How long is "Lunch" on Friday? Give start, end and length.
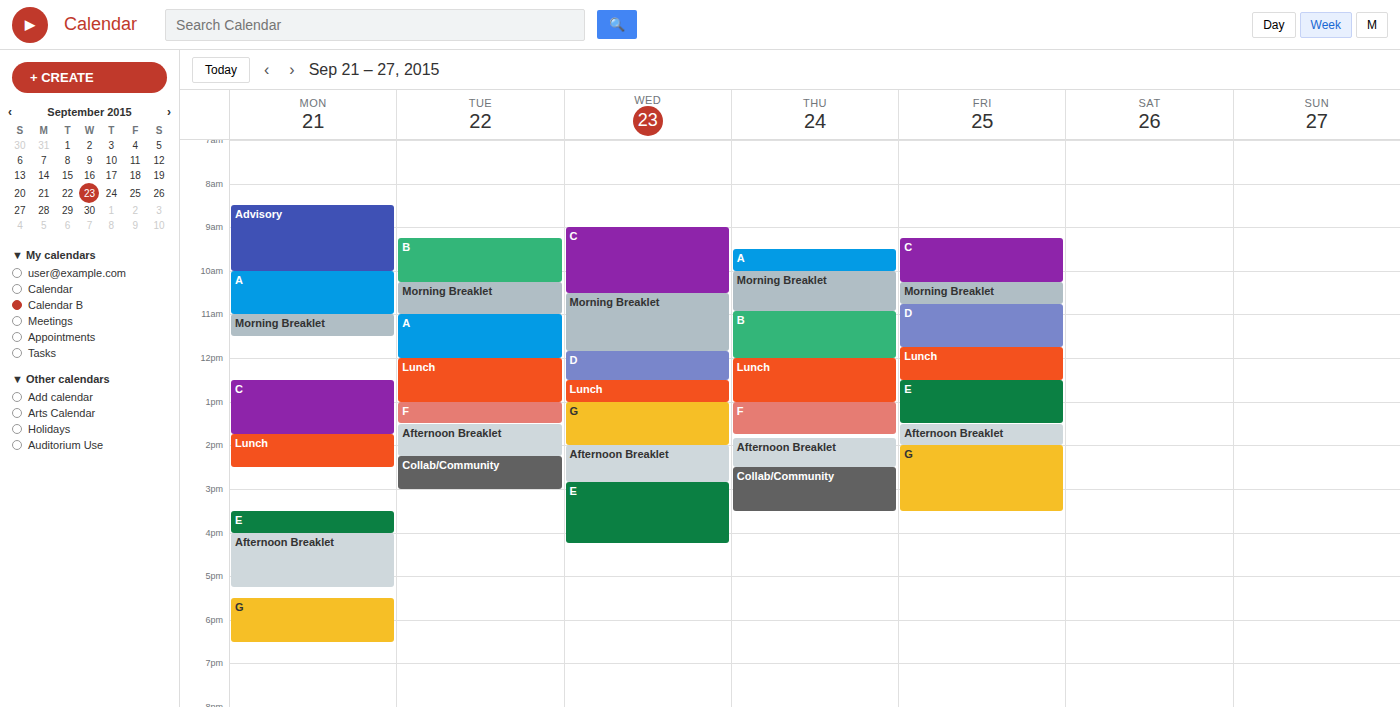
11:45 AM to 12:30 PM, 45 minutes